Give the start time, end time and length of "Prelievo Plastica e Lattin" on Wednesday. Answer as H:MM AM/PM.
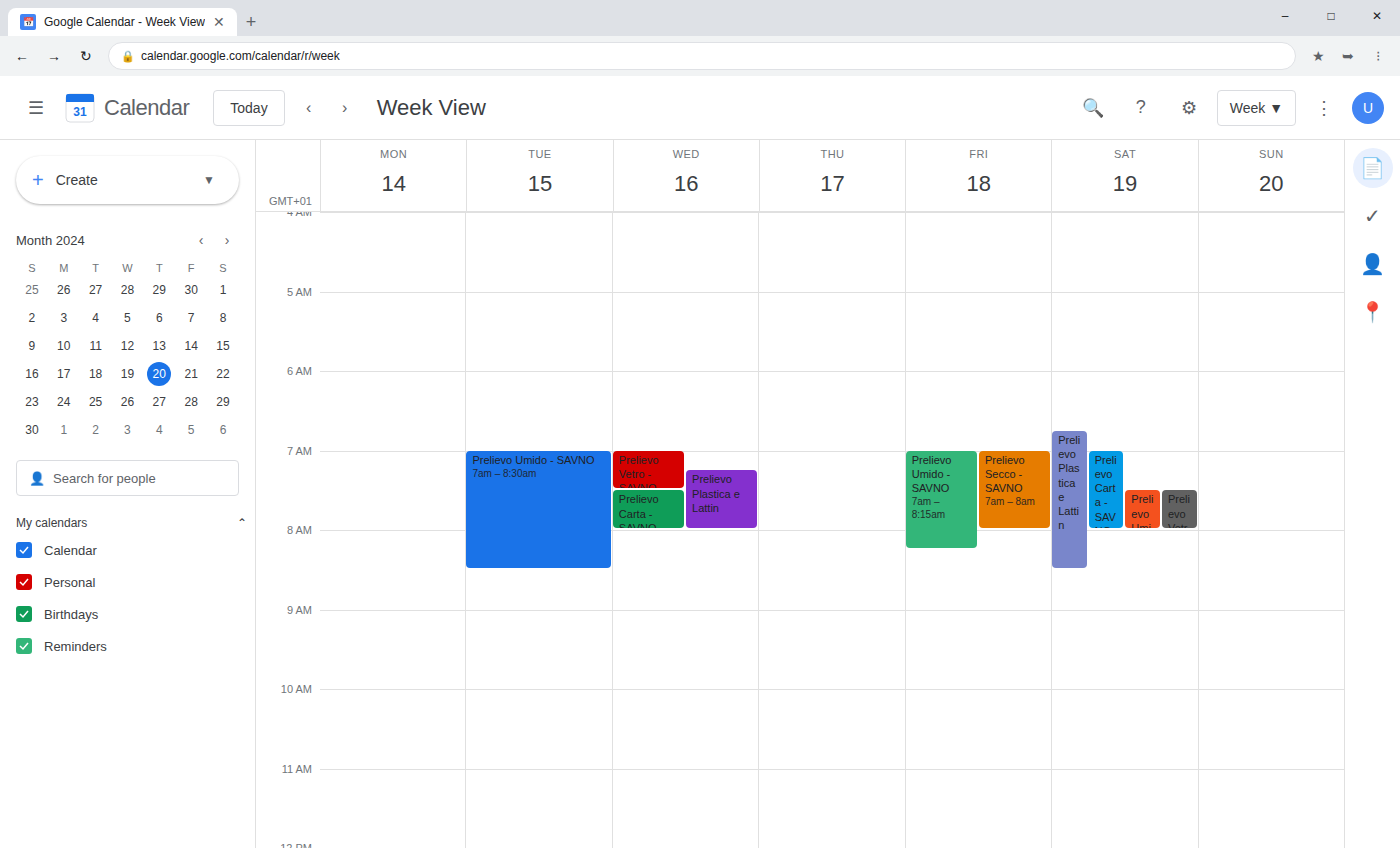
7:15 AM to 8:00 AM, 45 minutes